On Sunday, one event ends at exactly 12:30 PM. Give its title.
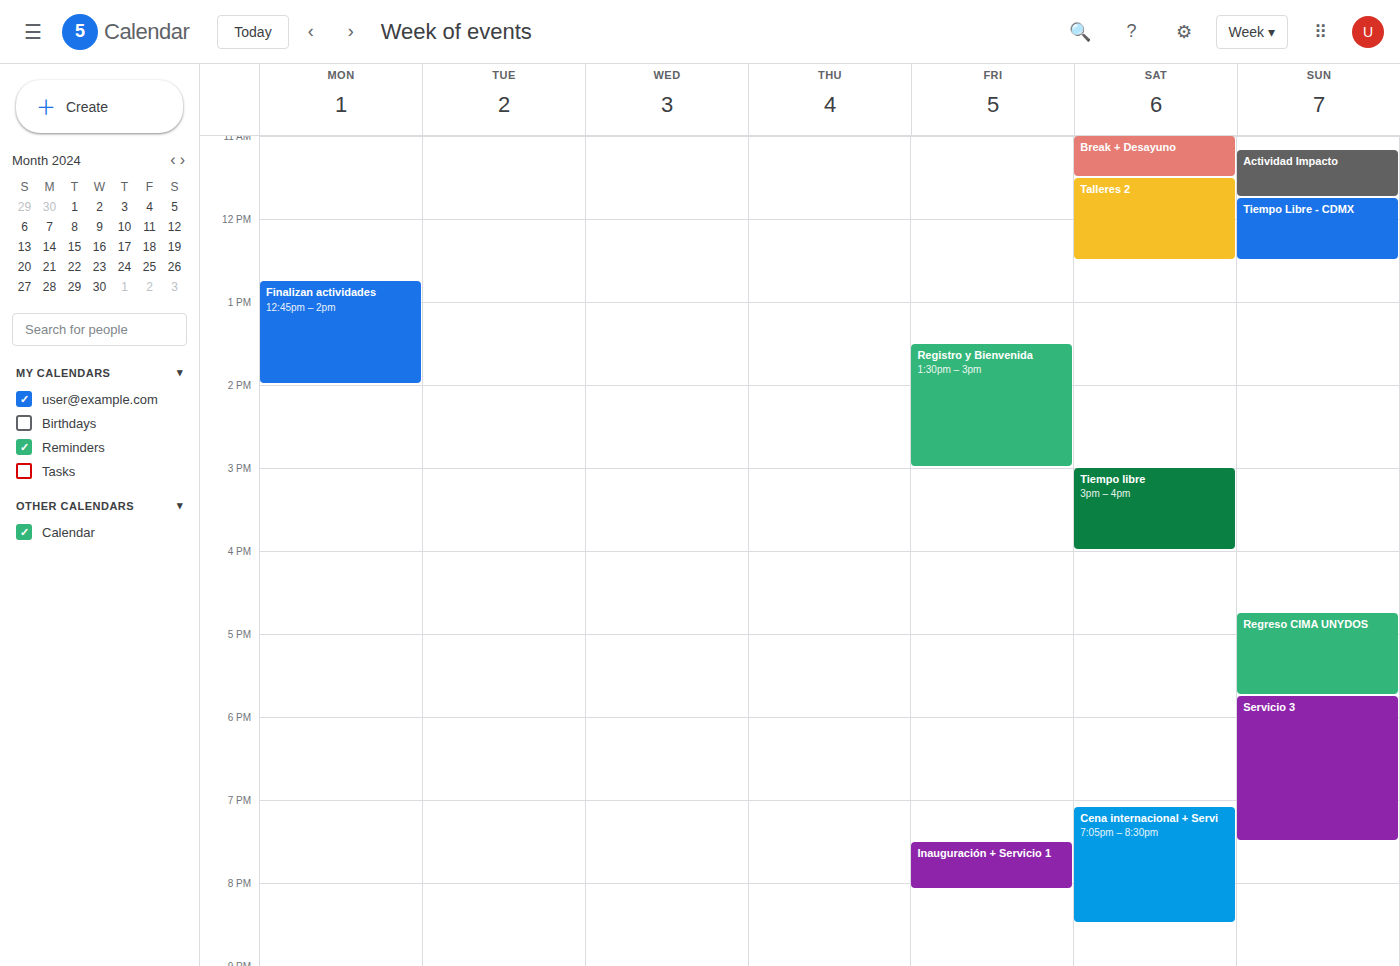
"Tiempo Libre - CDMX"